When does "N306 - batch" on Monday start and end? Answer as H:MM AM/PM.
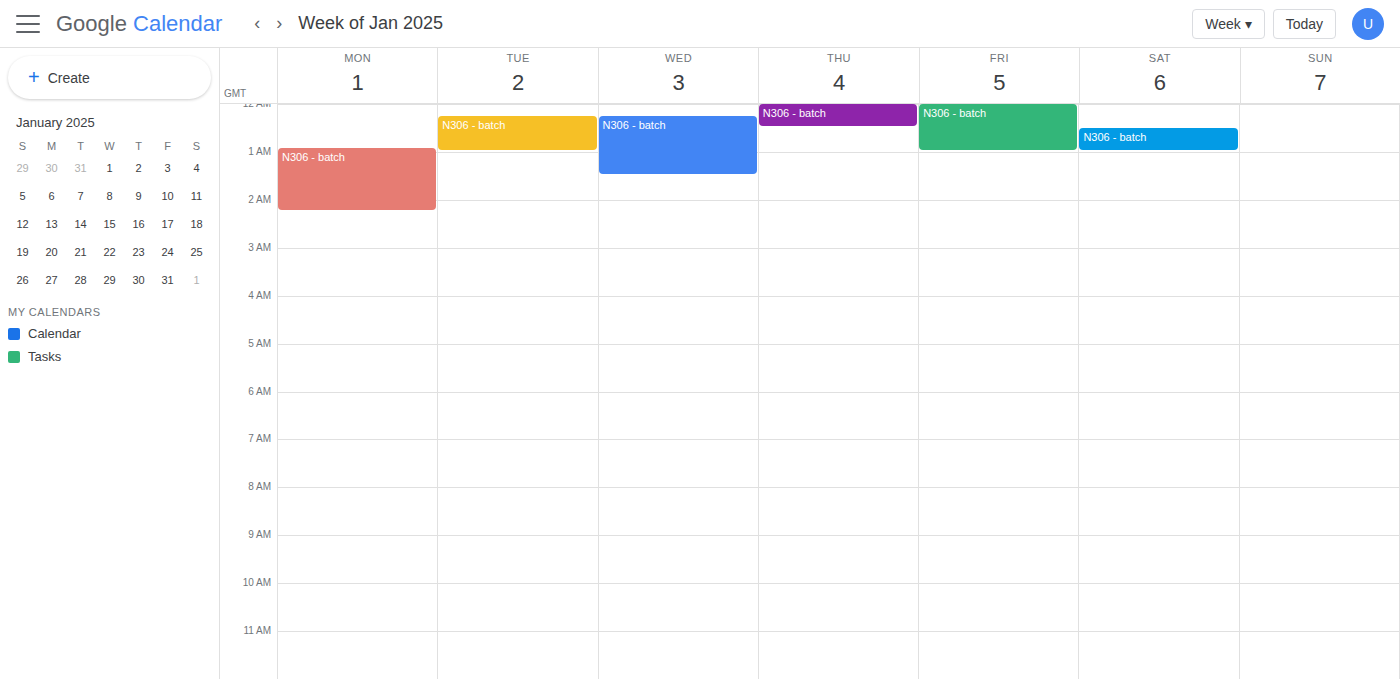
12:55 AM to 2:15 AM